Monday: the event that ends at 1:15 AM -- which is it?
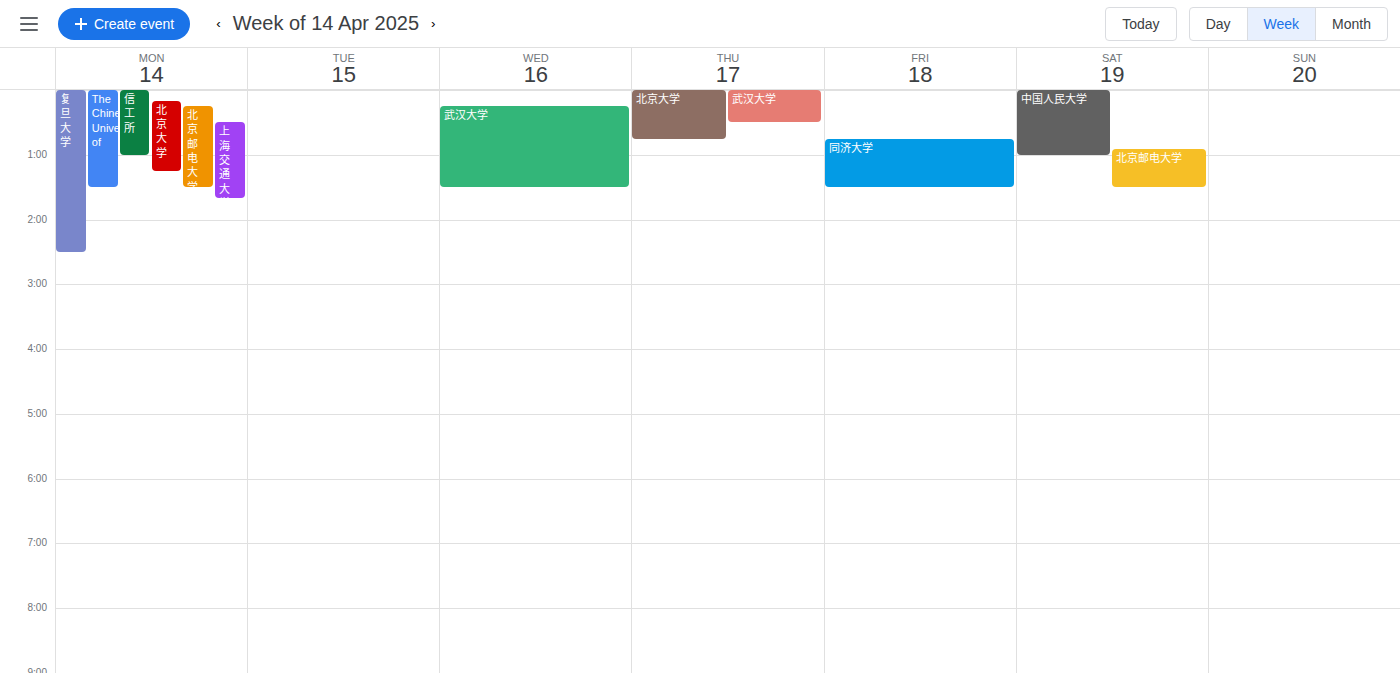
"北京大学"